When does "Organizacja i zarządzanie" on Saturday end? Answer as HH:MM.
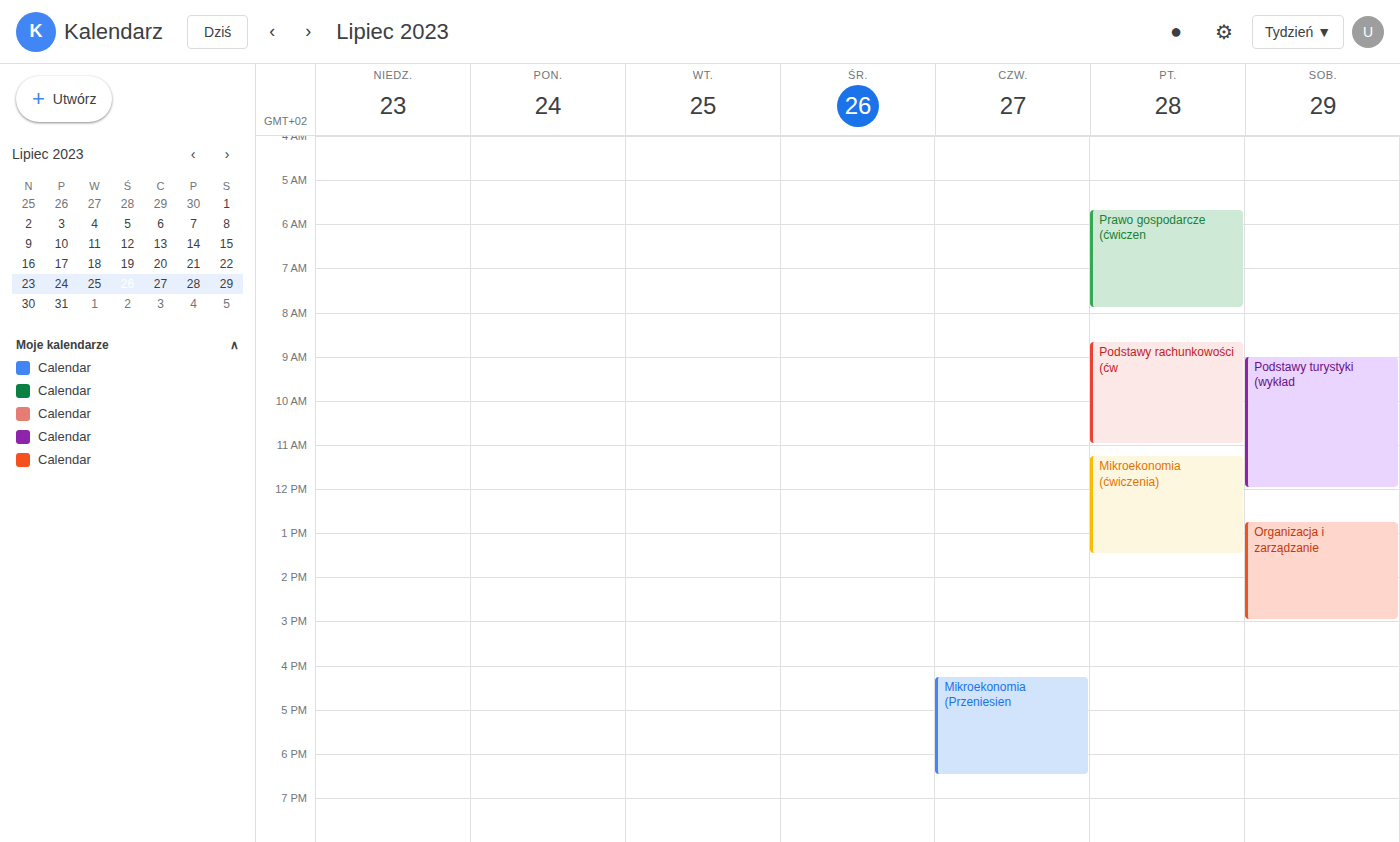
15:00